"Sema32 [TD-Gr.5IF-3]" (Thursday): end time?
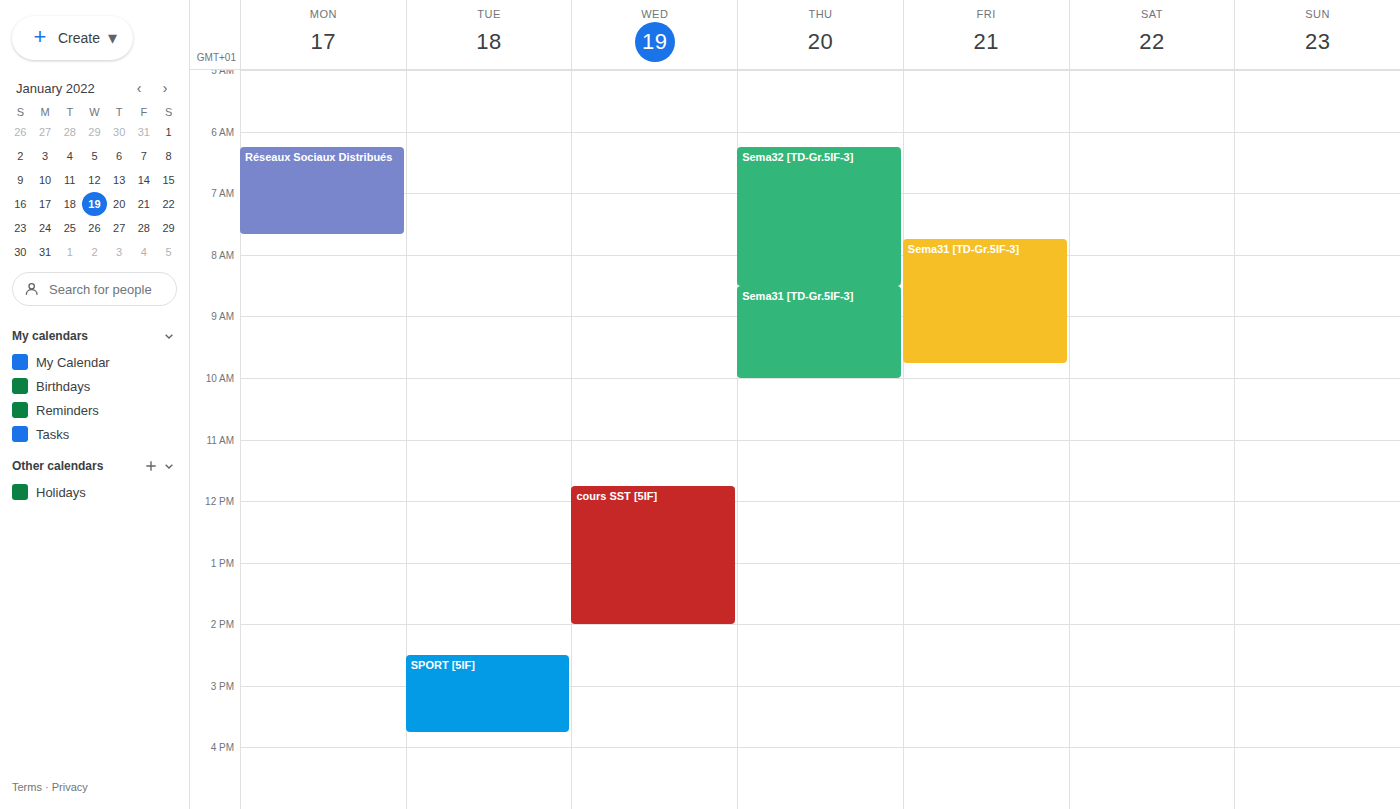
8:30 AM